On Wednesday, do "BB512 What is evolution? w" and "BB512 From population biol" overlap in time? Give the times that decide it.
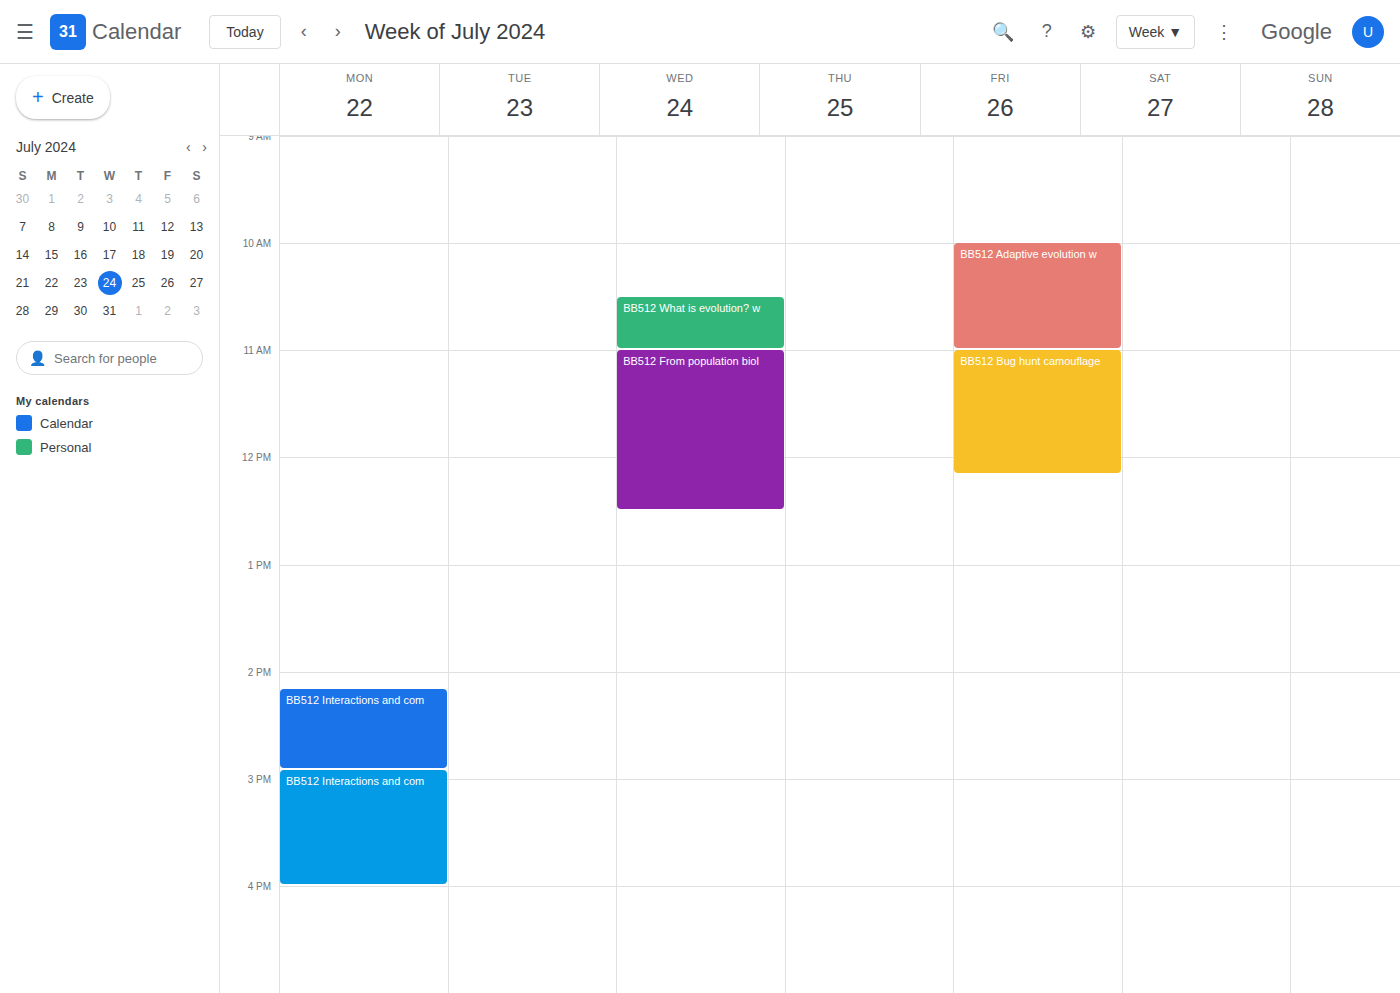
"BB512 What is evolution? w" ends at 11:00, exactly when "BB512 From population biol" starts -- they touch but do not overlap.